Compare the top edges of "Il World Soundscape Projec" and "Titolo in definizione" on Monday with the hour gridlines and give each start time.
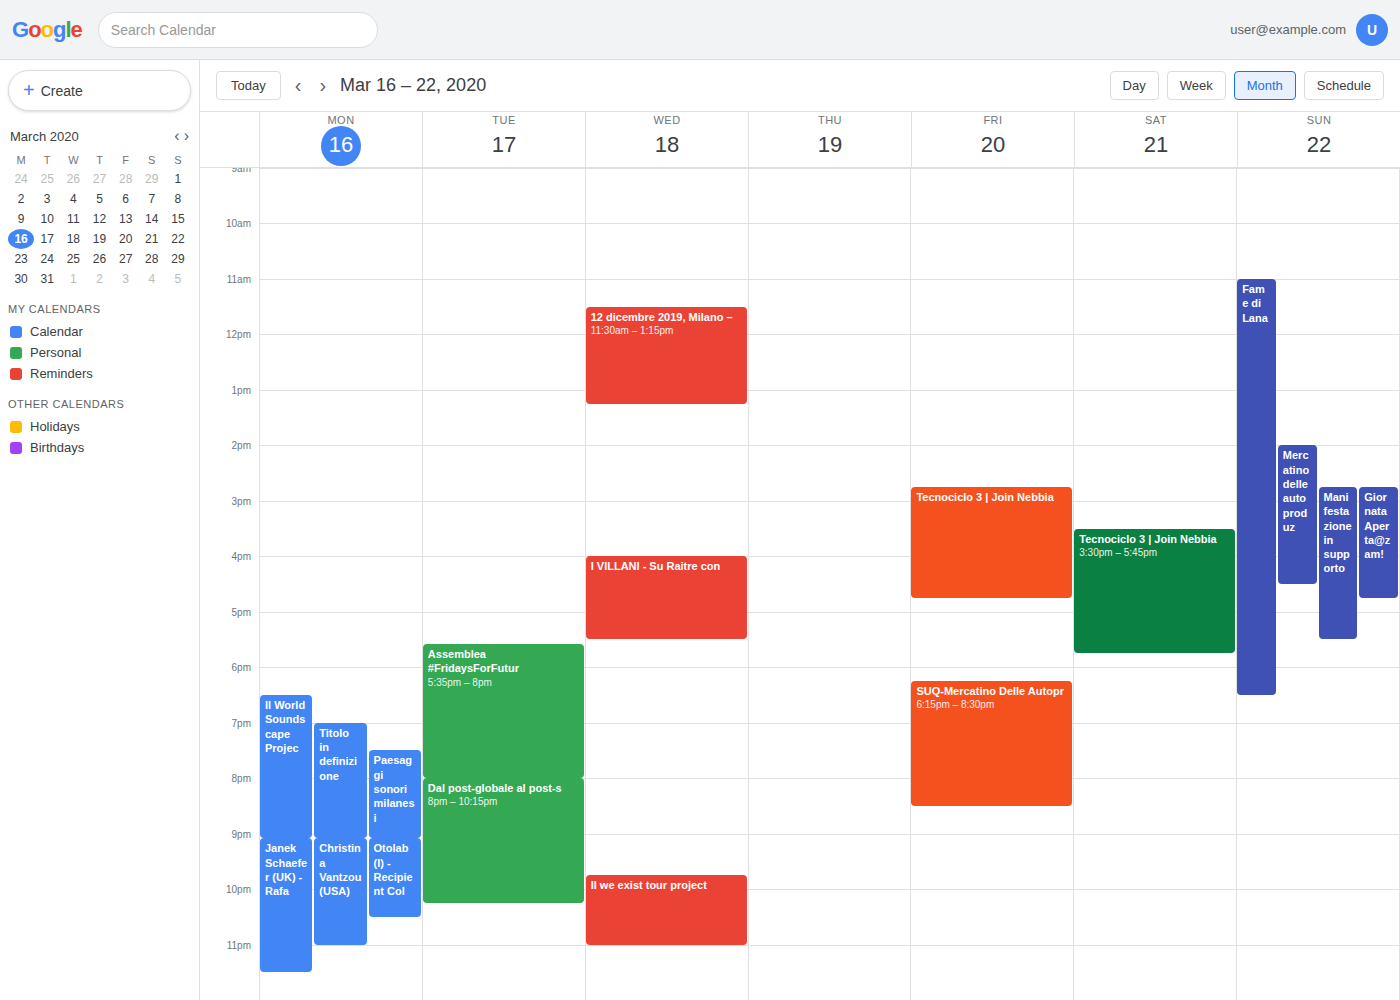
"Il World Soundscape Projec": 6:30 PM, halfway between the 6 PM and 7 PM lines. "Titolo in definizione": 7:00 PM, exactly on the 7 PM line.